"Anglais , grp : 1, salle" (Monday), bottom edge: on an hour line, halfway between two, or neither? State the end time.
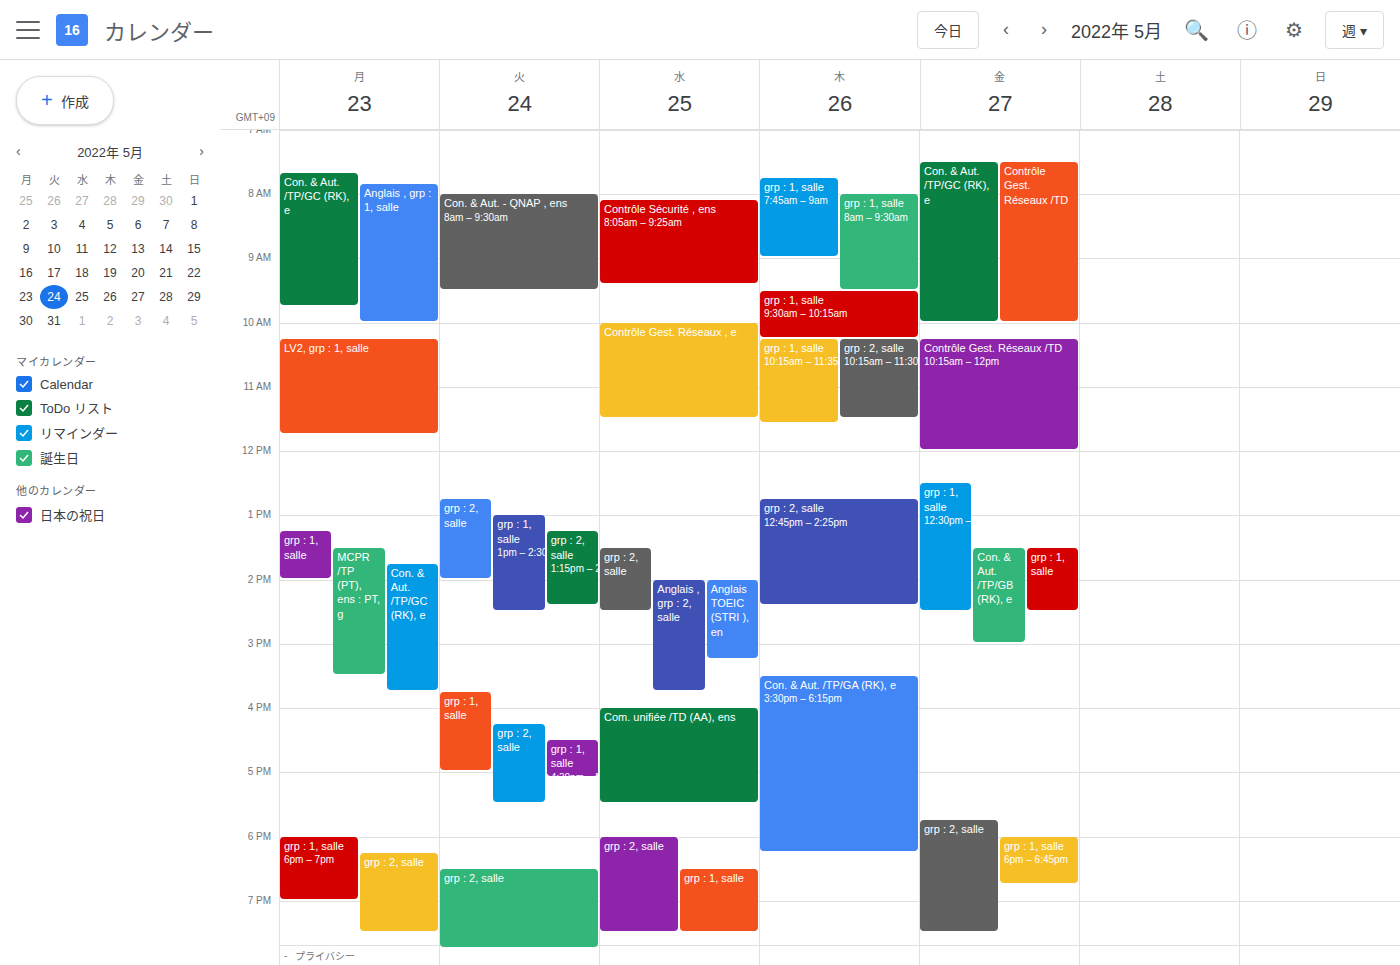
10:00 AM -- exactly on the 10 AM line.